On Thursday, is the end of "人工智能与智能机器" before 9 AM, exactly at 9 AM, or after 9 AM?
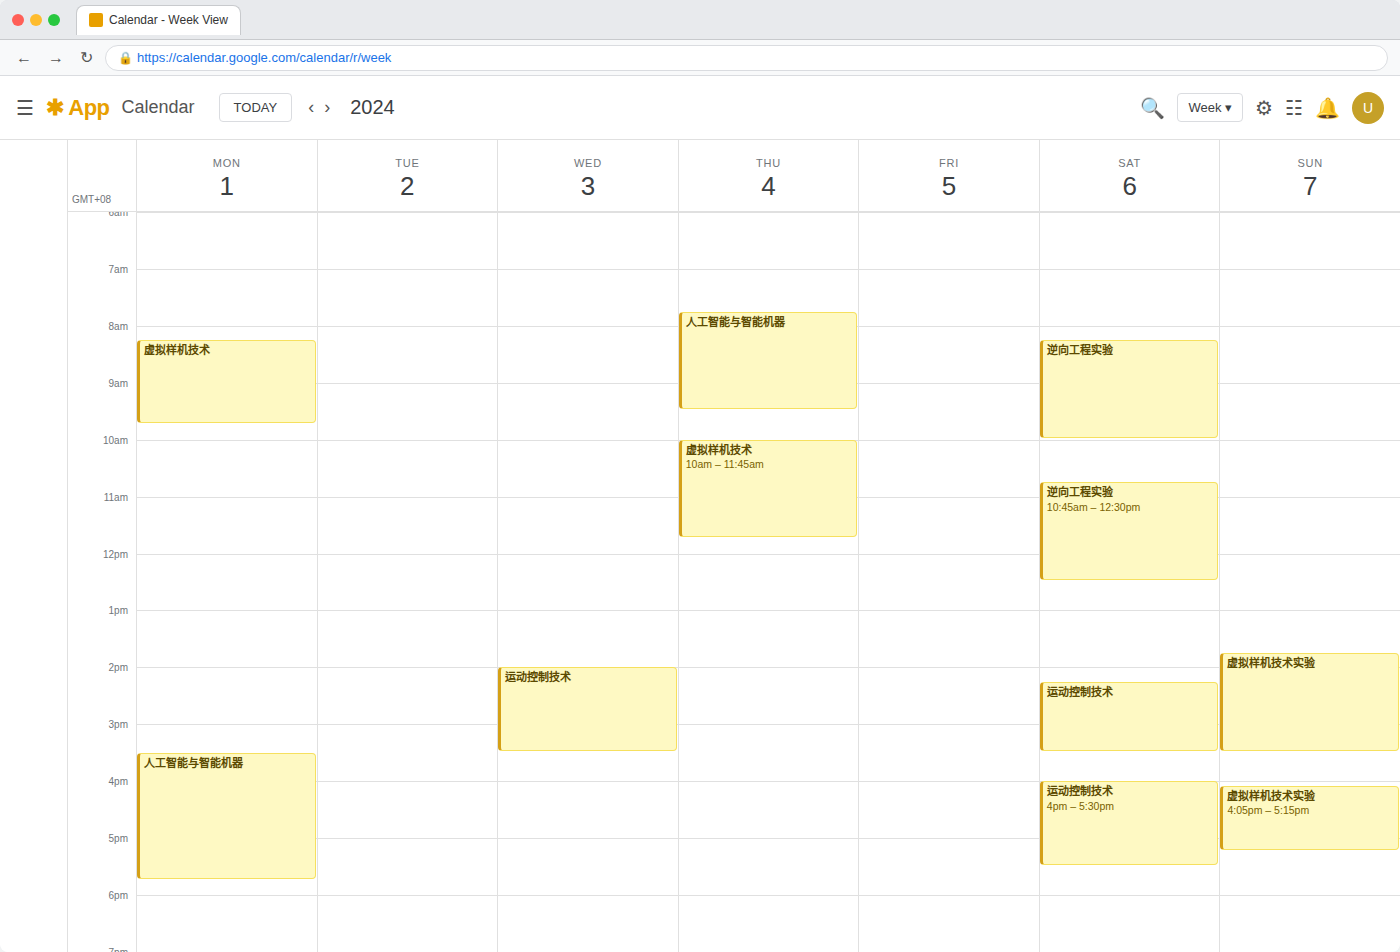
9:30 AM -- after 9 AM, 30 minutes below the 9 AM line.